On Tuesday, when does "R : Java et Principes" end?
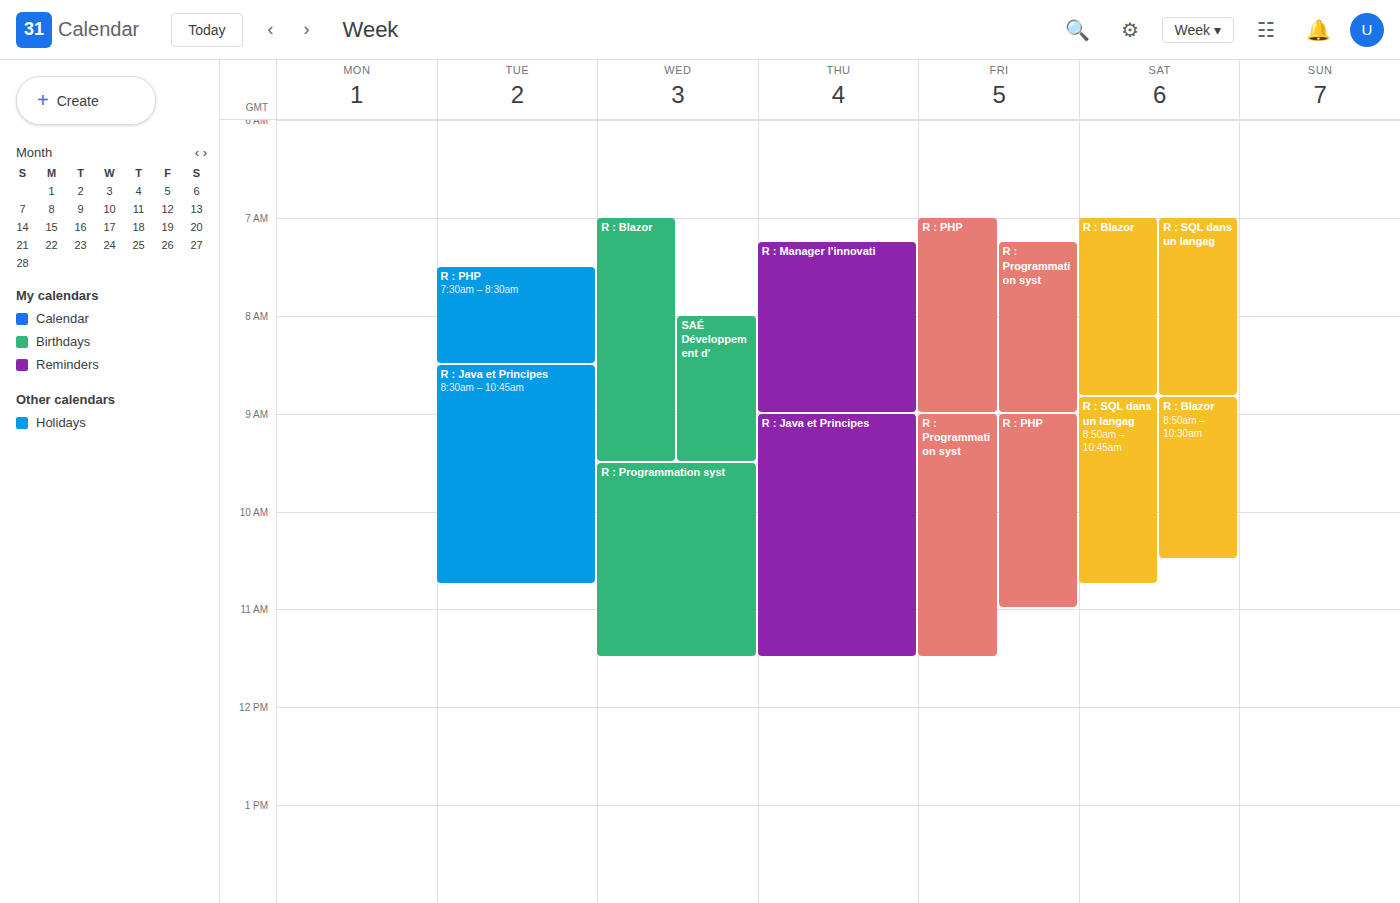
10:45 AM